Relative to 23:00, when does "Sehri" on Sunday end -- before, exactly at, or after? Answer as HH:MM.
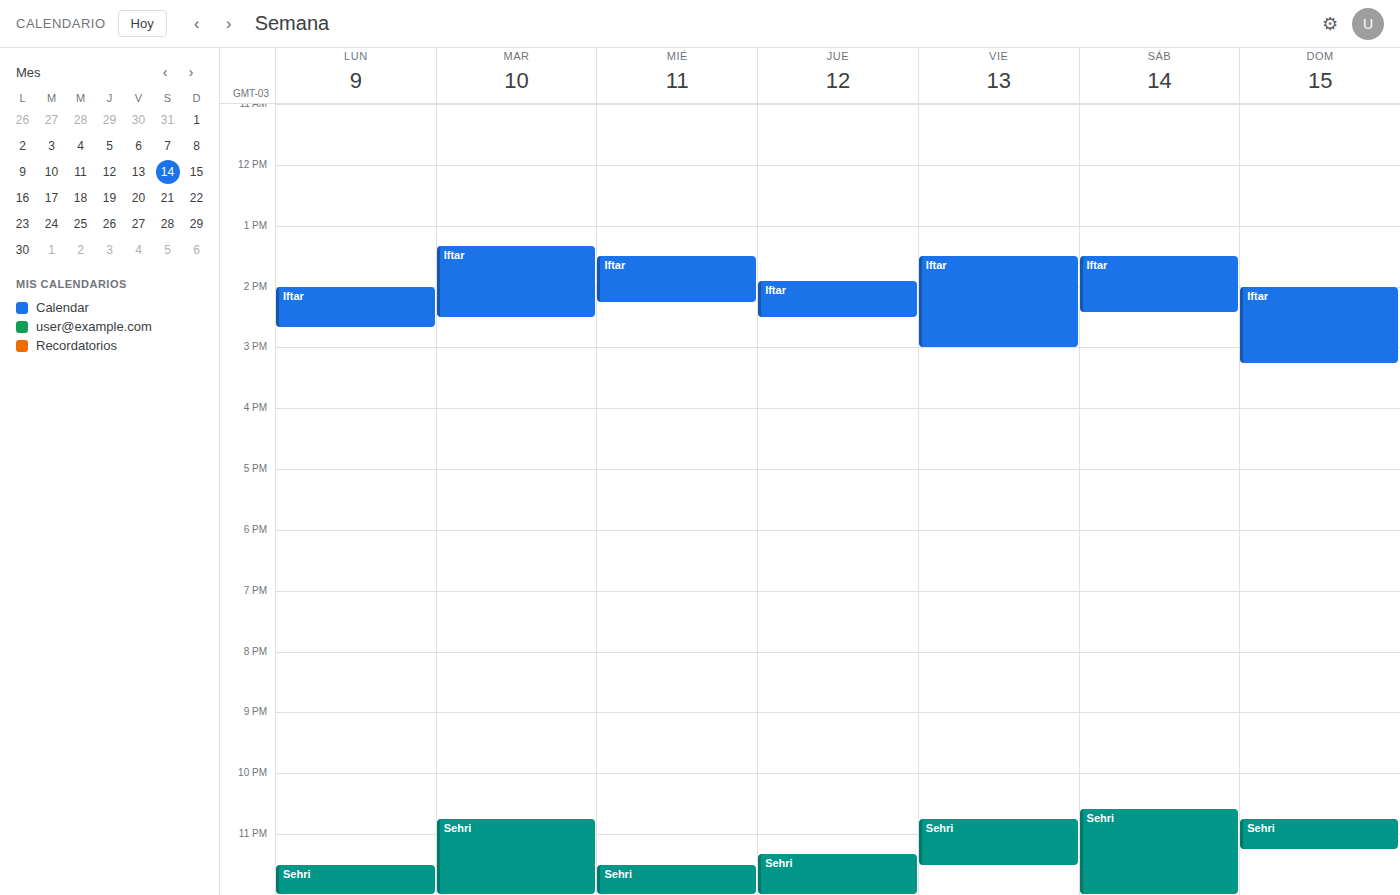
23:15 -- after 23:00, 15 minutes below the 23:00 line.